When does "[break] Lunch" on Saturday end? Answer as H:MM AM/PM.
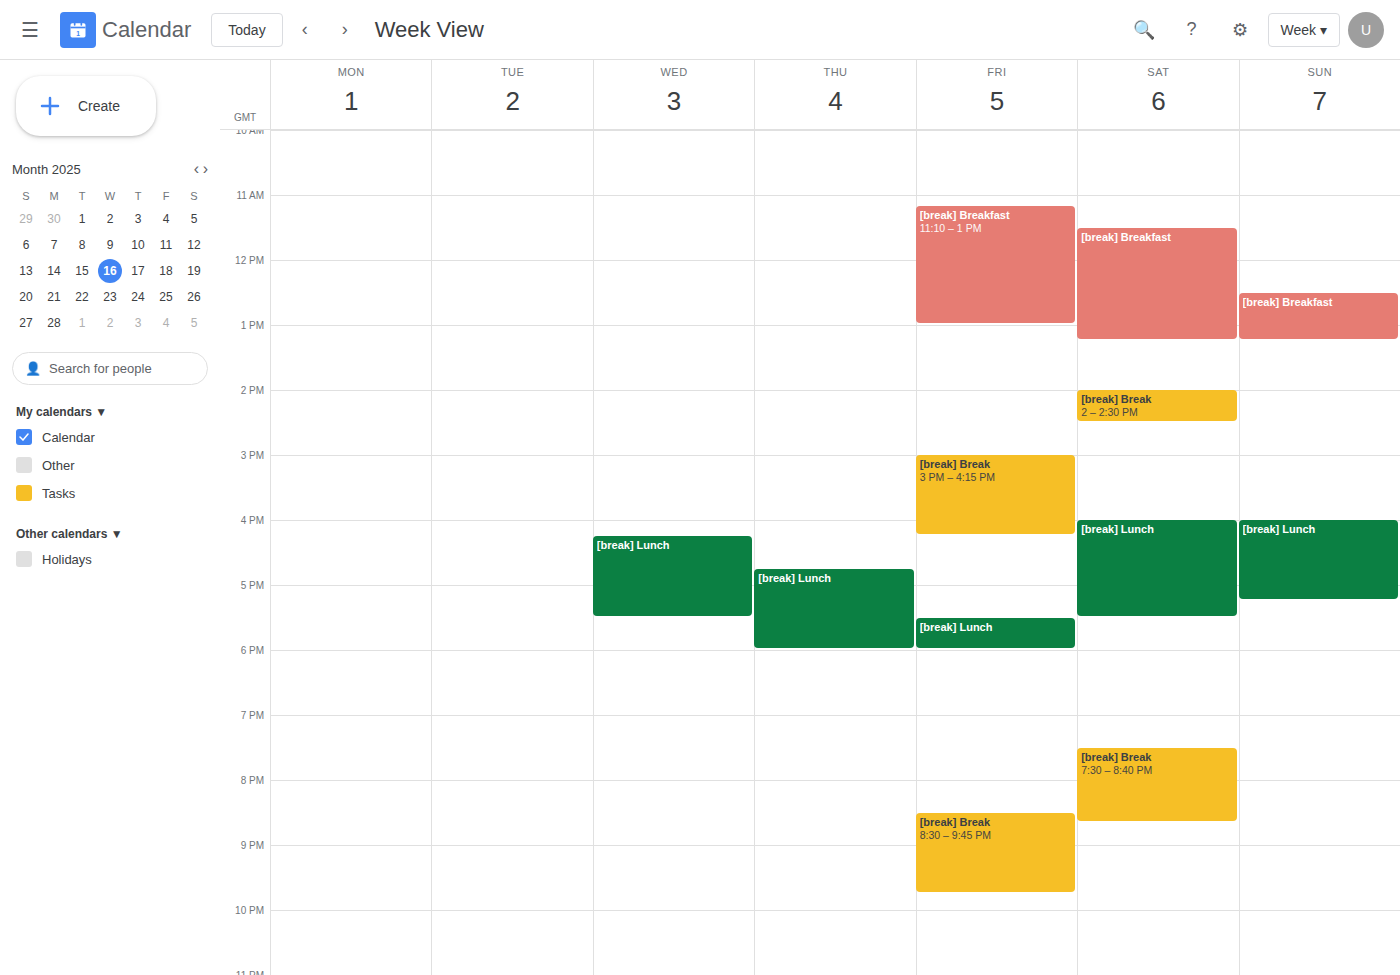
5:30 PM